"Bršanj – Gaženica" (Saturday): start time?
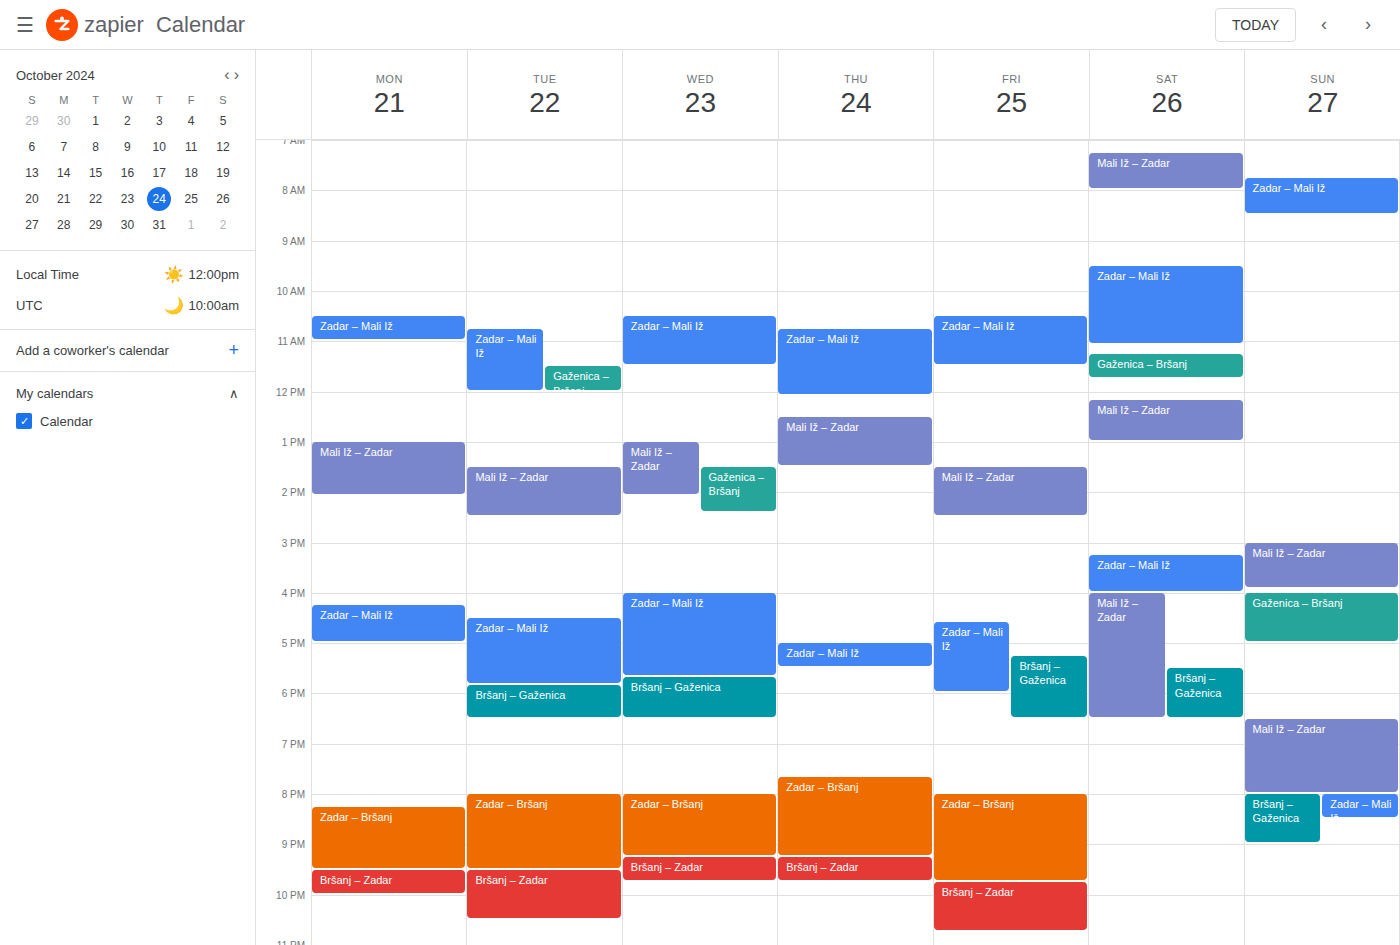
17:30